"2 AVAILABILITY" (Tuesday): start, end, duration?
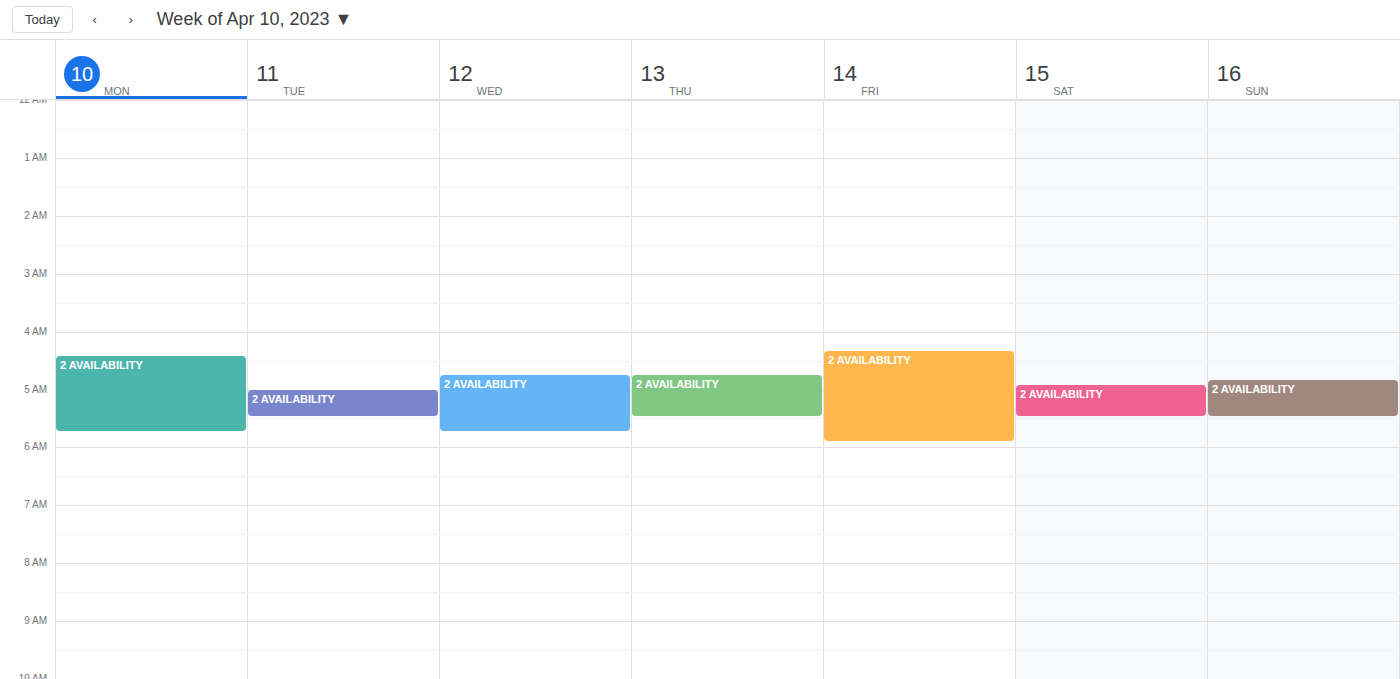
5:00 AM to 5:30 AM, 30 minutes